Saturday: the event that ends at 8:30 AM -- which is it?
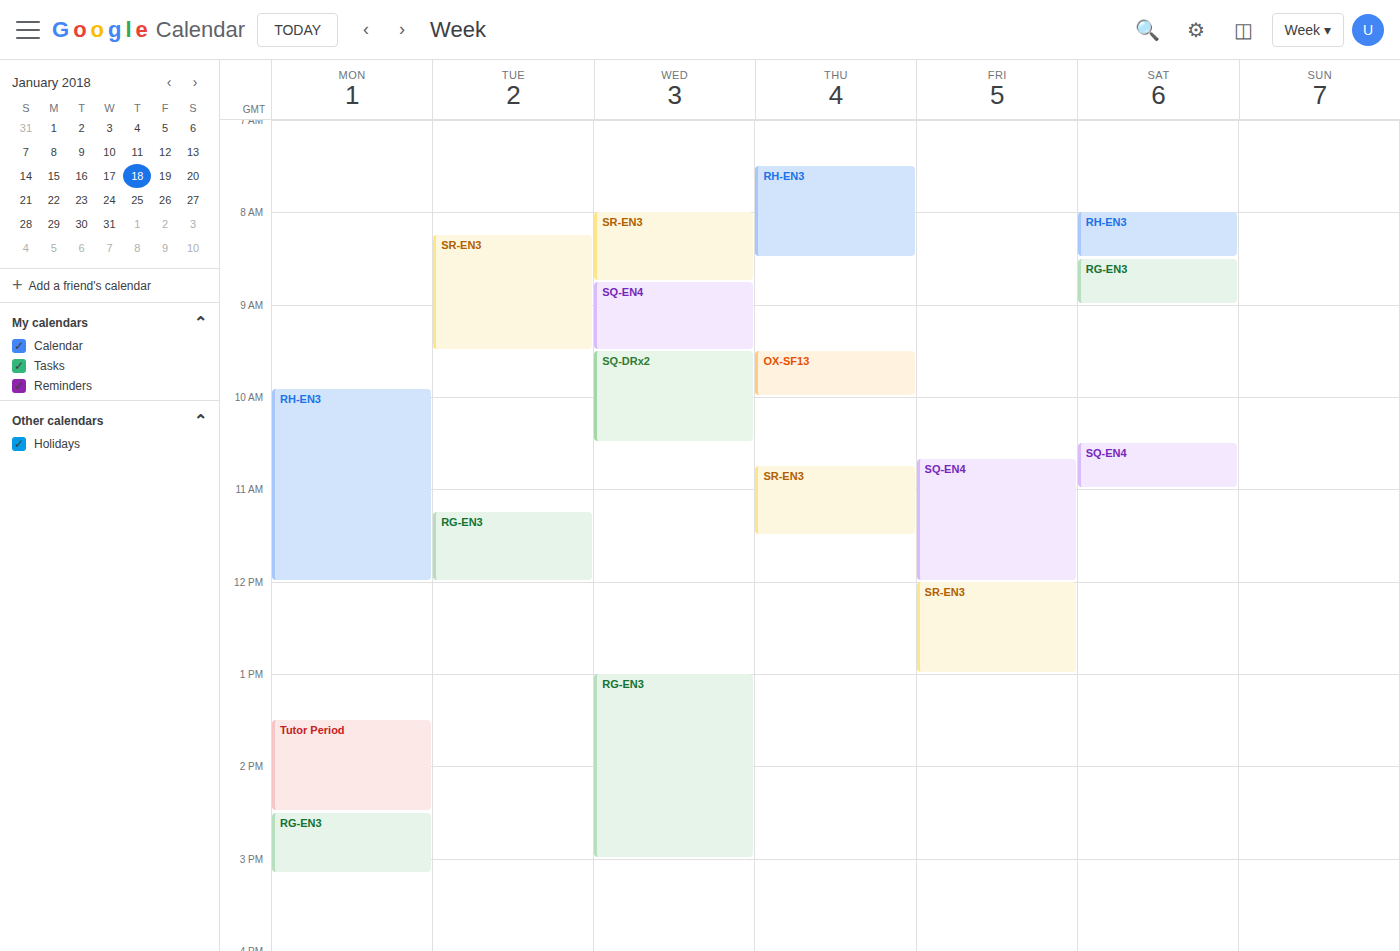
"RH-EN3"